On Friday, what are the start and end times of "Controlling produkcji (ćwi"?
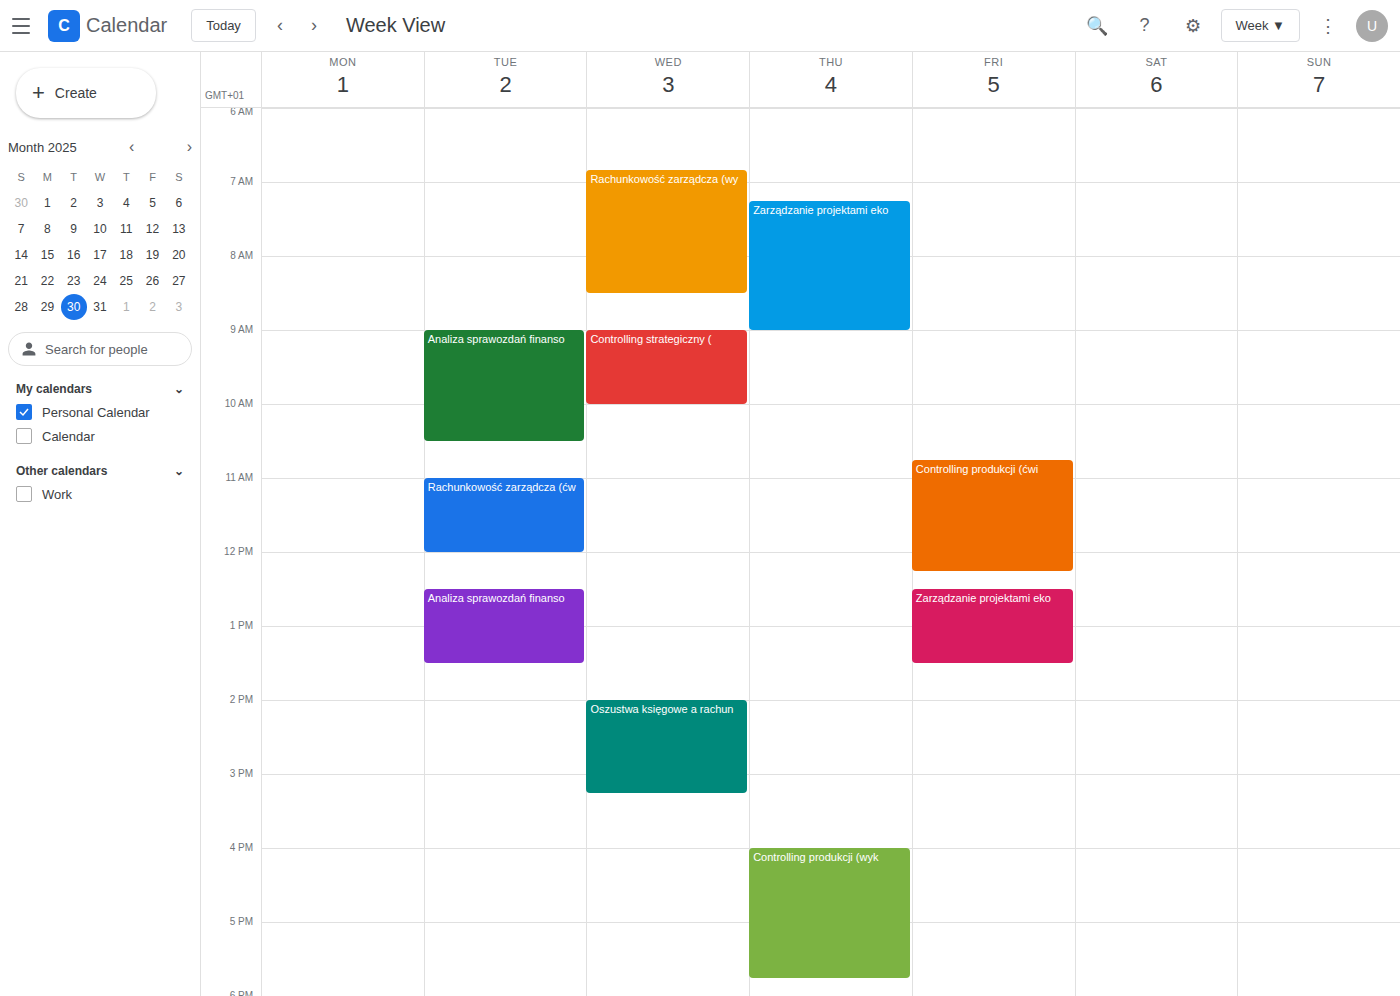
10:45 AM to 12:15 PM